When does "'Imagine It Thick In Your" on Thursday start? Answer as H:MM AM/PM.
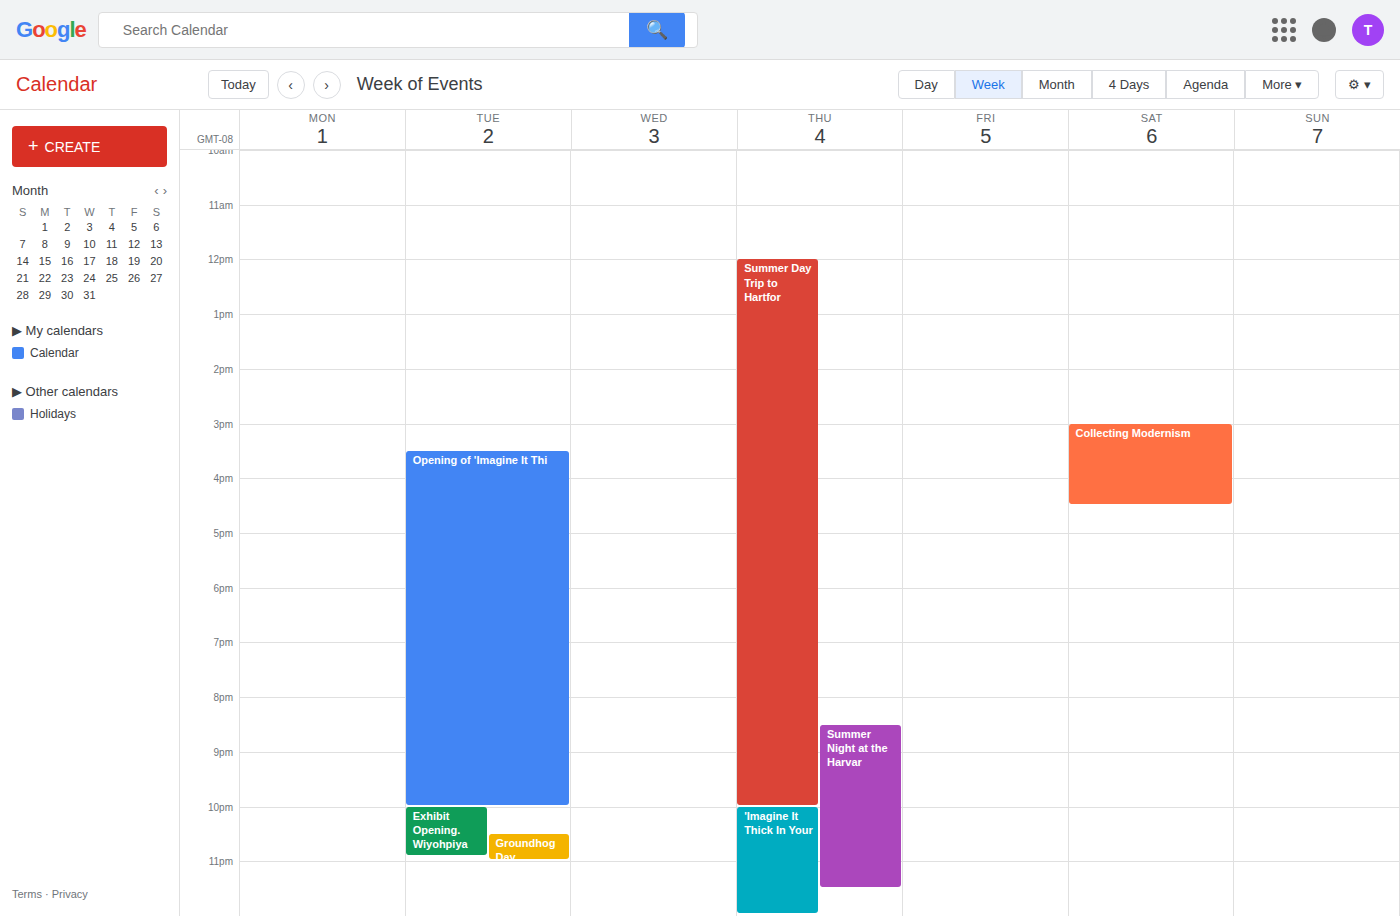
10:00 PM